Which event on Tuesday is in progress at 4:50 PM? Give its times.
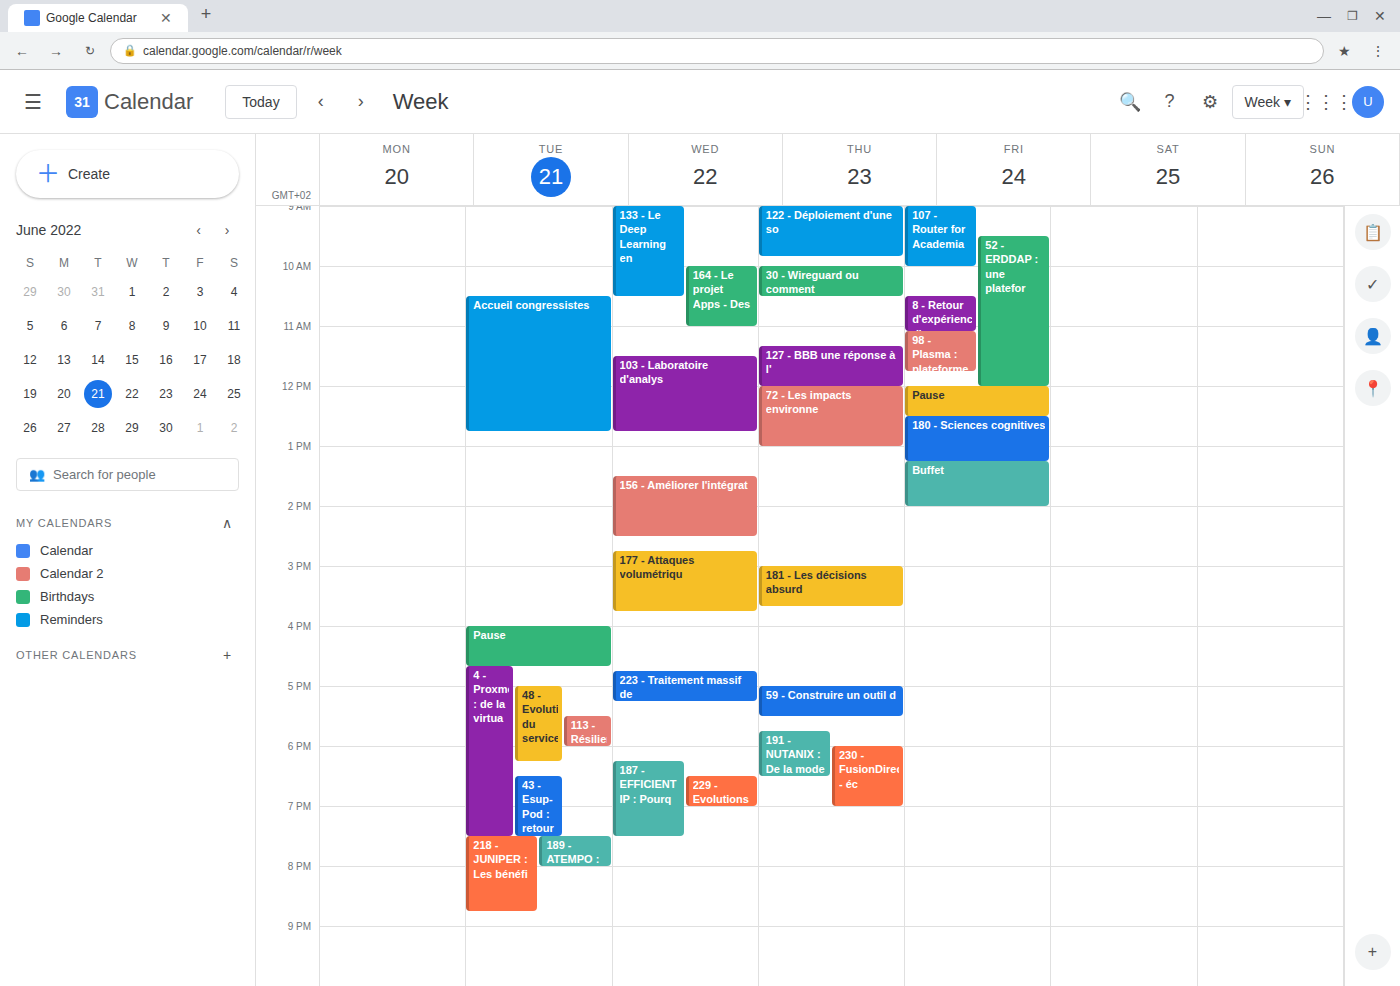
"4 - Proxmox : de la virtua", 4:40 PM to 7:30 PM